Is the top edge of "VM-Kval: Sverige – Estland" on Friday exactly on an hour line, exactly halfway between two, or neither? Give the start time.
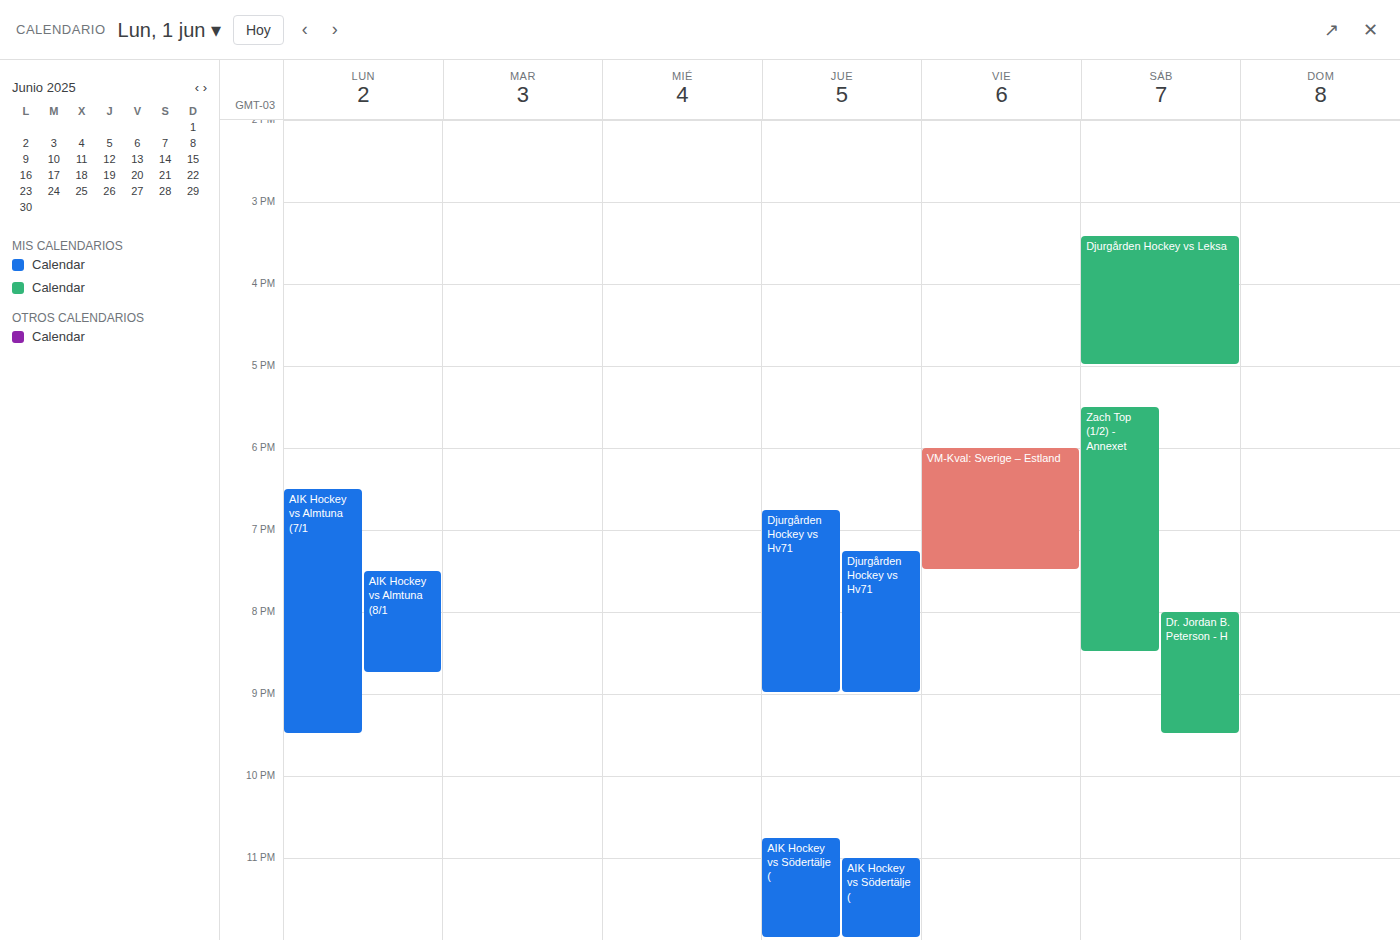
6:00 PM -- exactly on the 6 PM line.